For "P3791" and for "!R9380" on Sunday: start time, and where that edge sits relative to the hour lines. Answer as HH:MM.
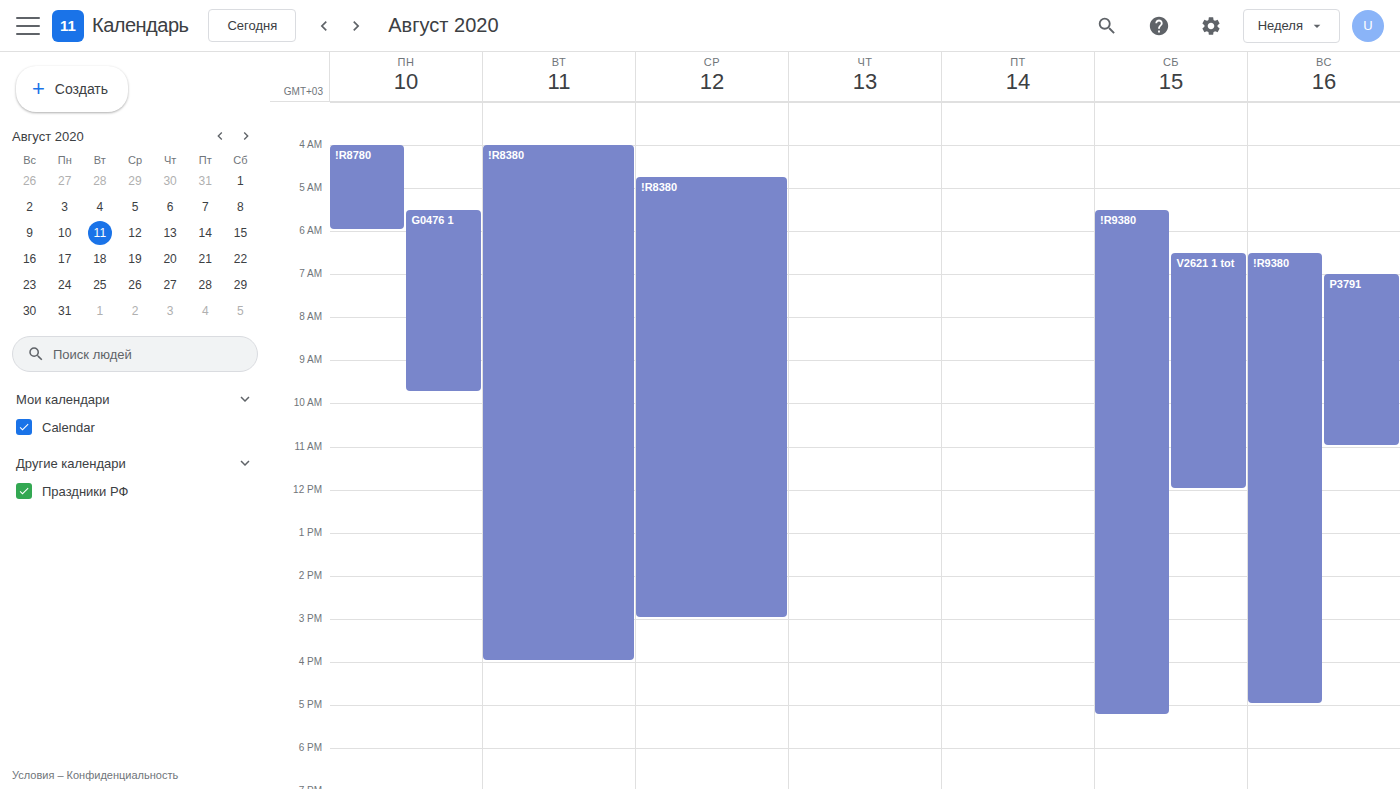
"P3791": 07:00, exactly on the 07:00 line. "!R9380": 06:30, halfway between the 06:00 and 07:00 lines.